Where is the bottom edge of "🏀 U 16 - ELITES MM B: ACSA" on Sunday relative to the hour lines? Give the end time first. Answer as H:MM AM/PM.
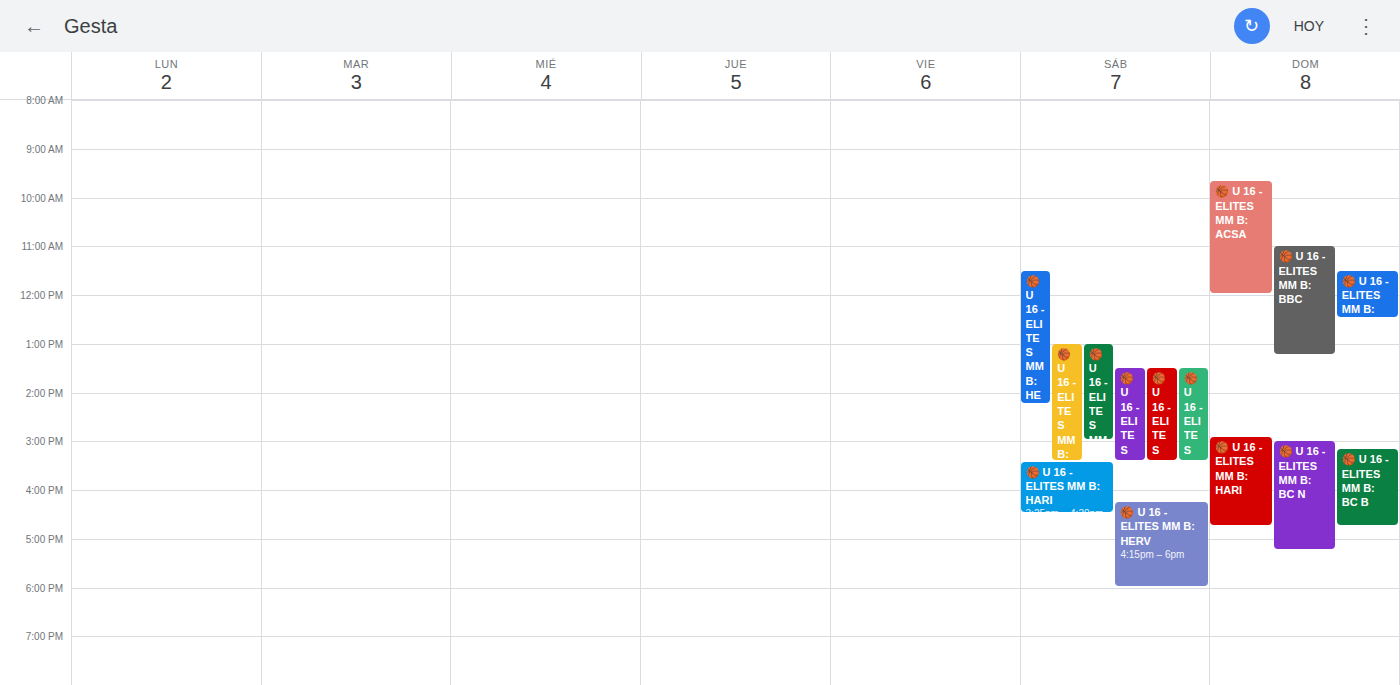
12:00 PM -- exactly on the 12 PM line.